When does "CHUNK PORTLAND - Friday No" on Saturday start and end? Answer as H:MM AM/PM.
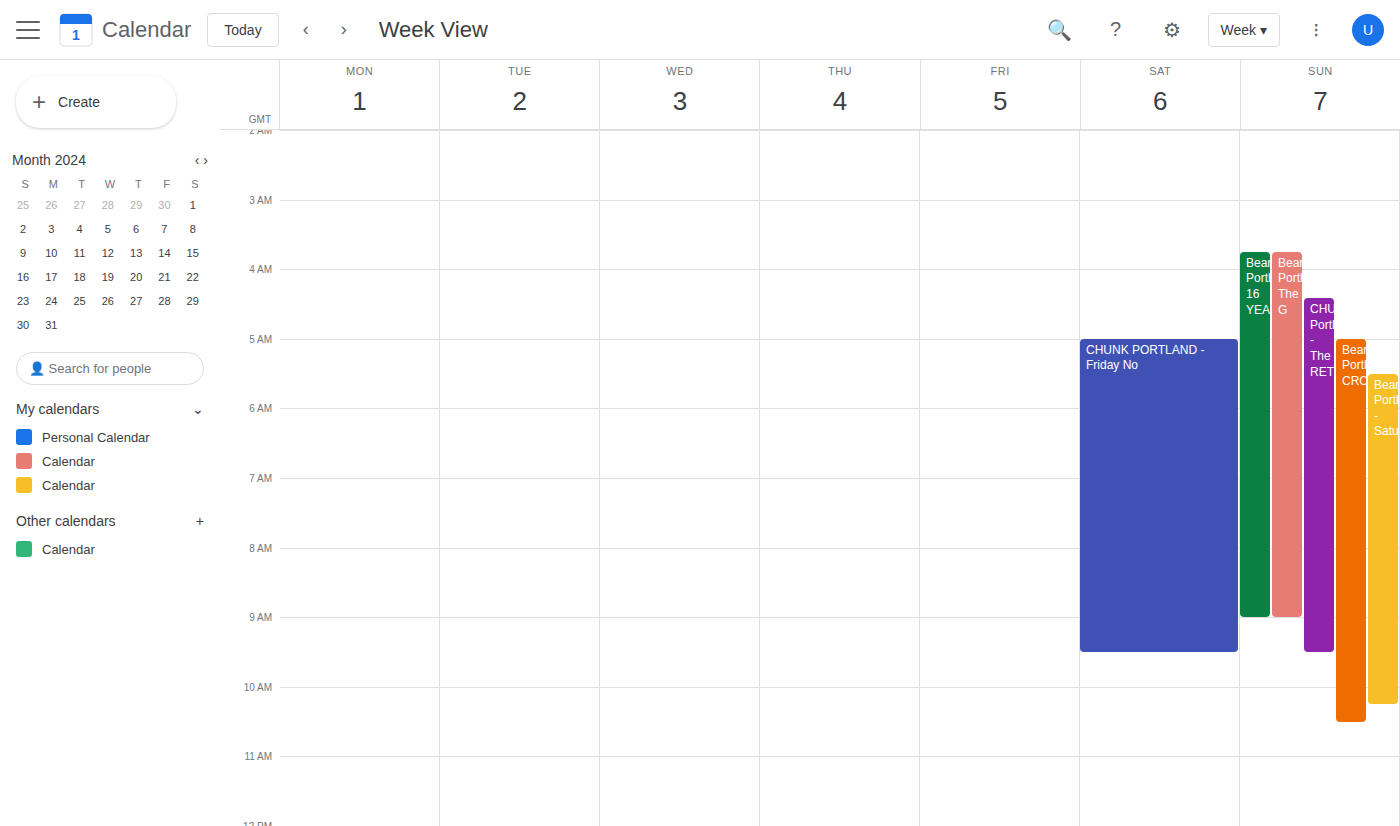
5:00 AM to 9:30 AM